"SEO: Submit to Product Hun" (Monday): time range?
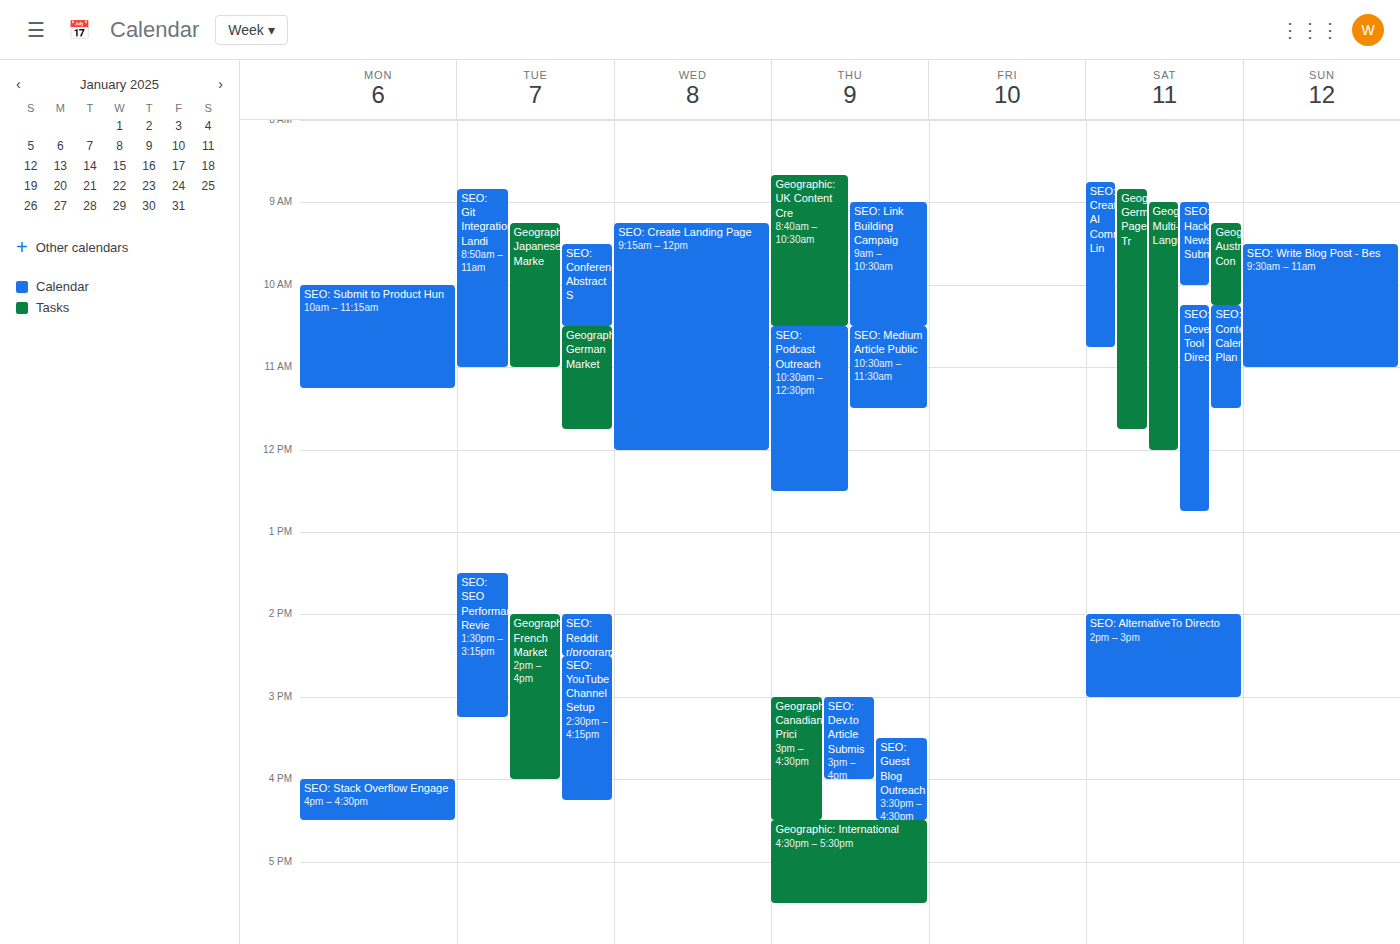
10:00 AM to 11:15 AM